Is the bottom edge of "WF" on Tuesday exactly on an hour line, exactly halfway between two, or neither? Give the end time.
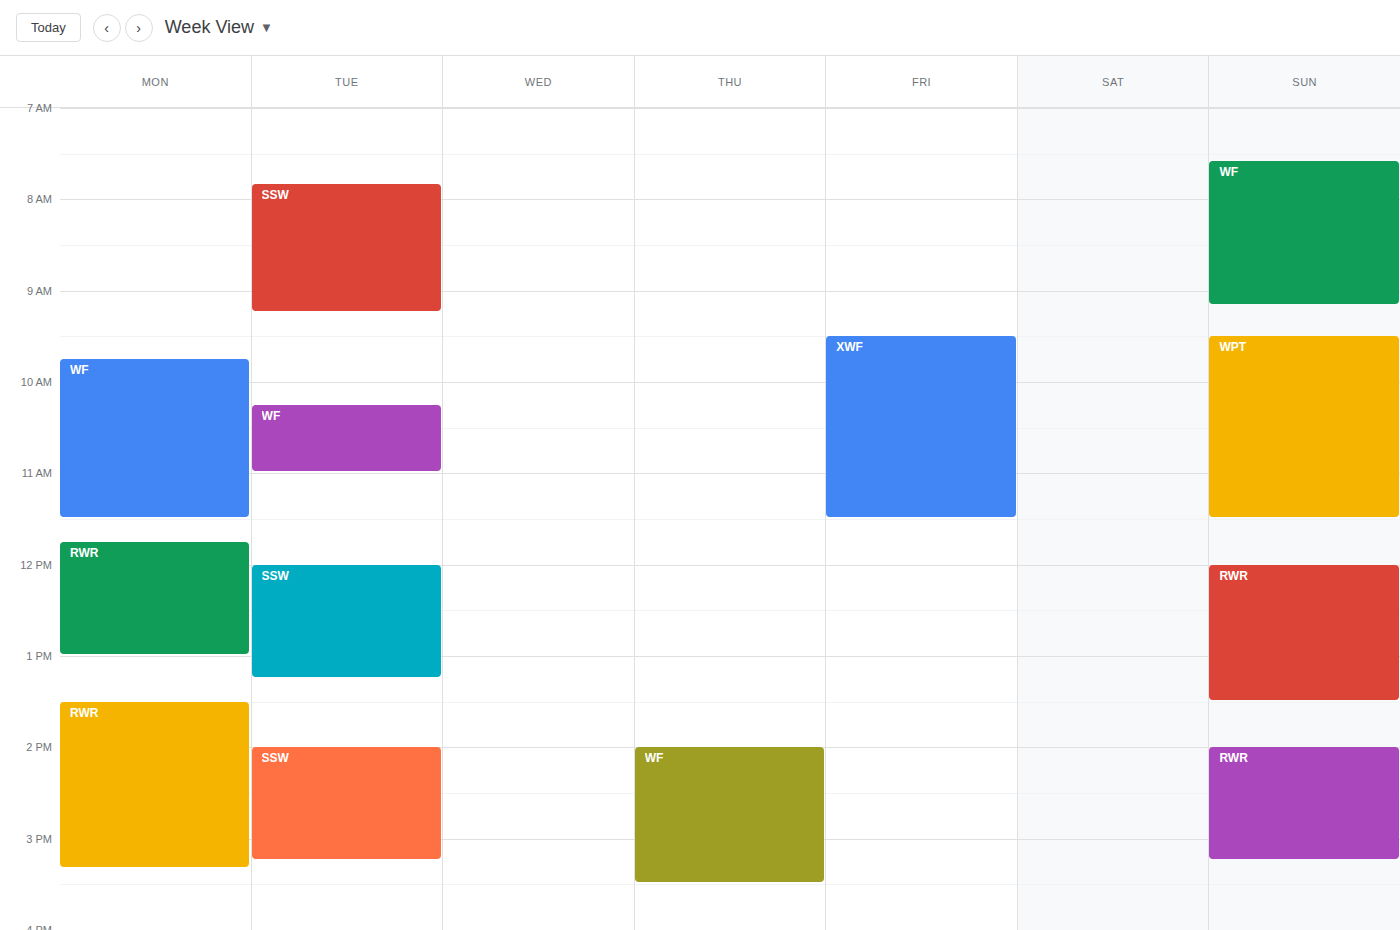
11:00 AM -- exactly on the 11 AM line.